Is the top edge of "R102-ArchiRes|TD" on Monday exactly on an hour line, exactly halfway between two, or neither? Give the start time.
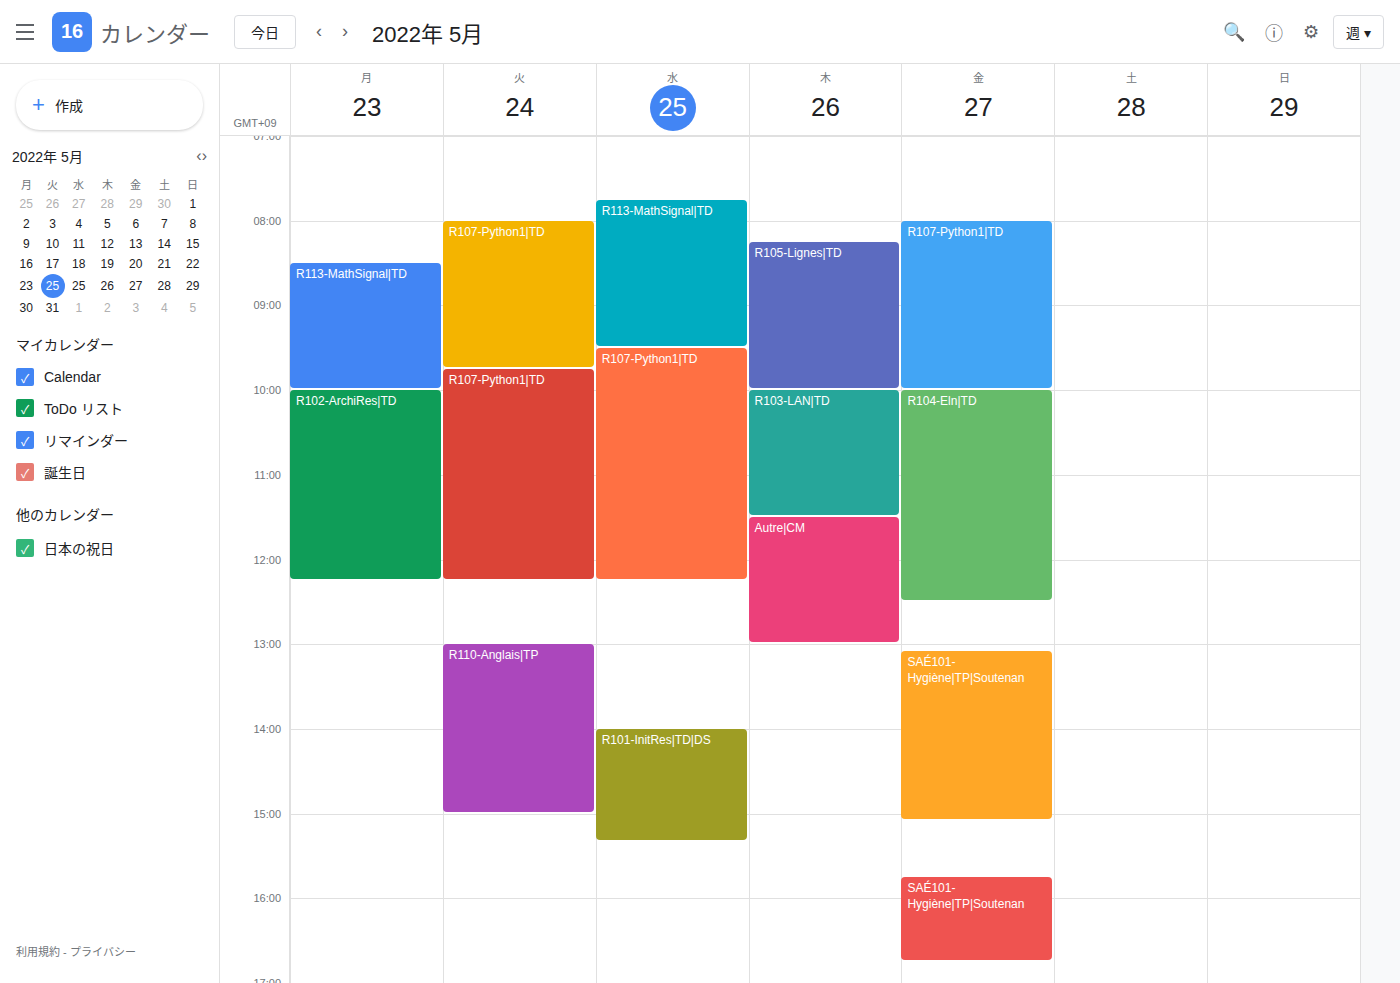
10:00 AM -- exactly on the 10 AM line.